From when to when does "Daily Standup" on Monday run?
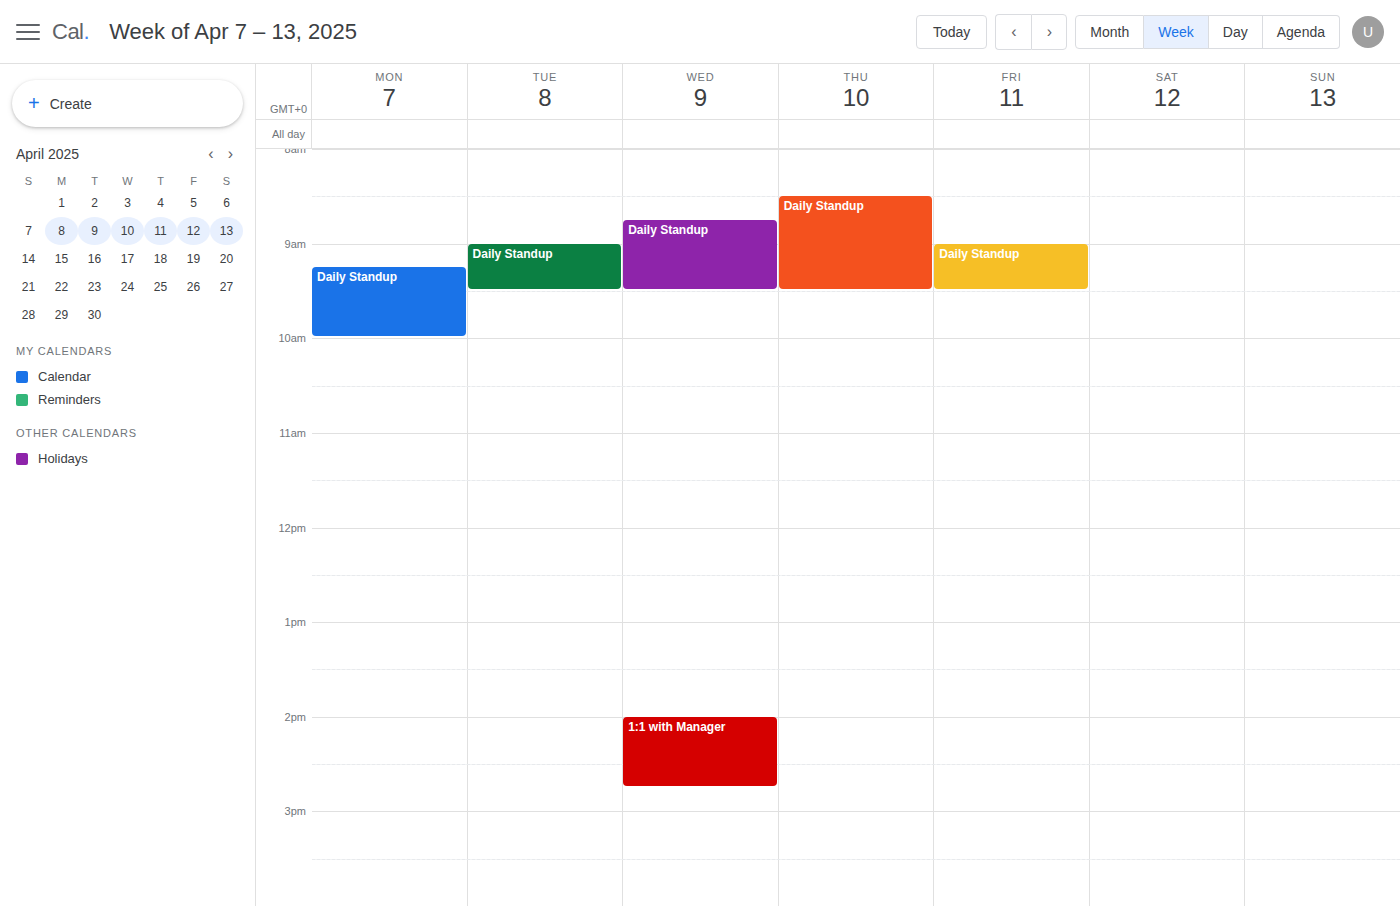
9:15 AM to 10:00 AM